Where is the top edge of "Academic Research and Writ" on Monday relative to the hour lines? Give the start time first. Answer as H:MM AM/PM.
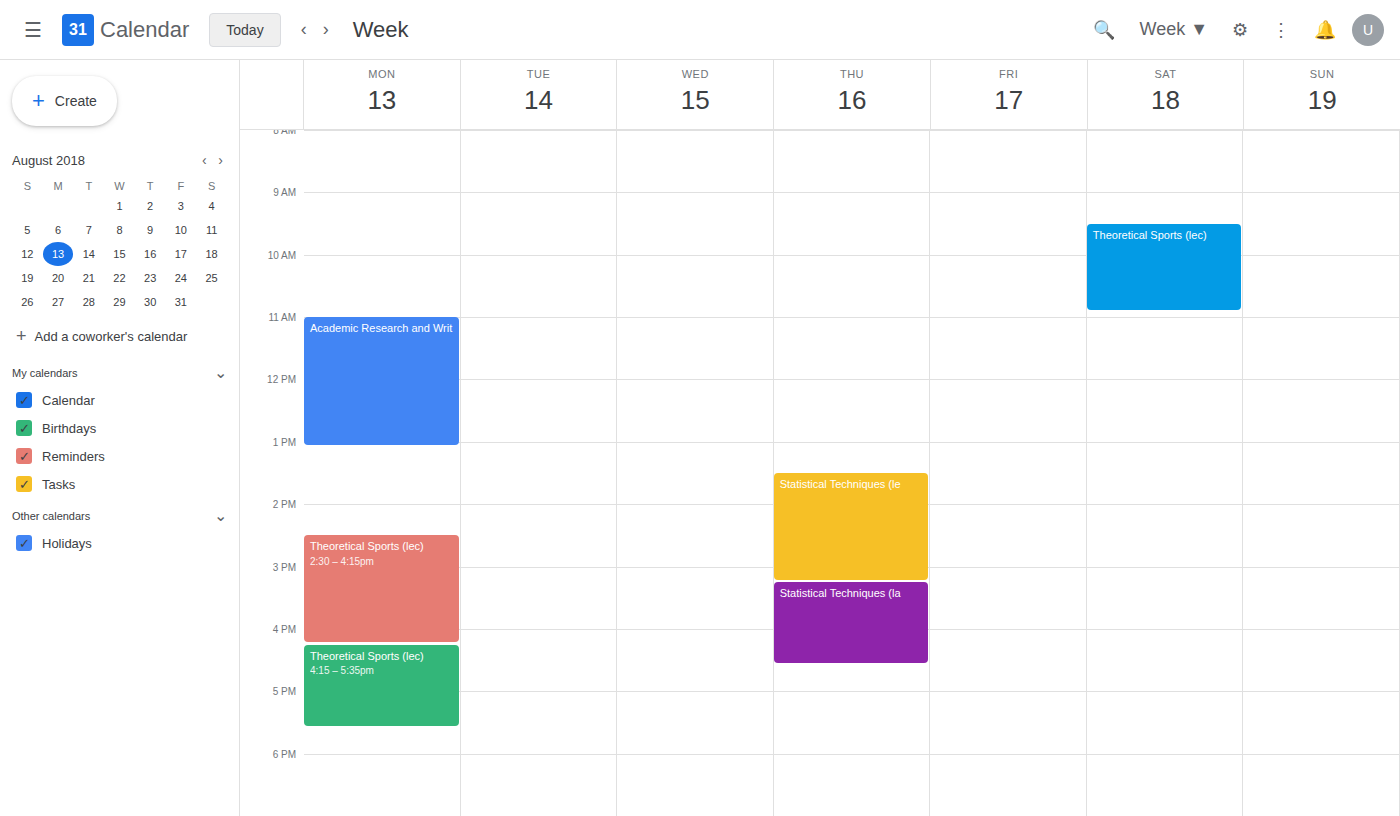
11:00 AM -- exactly on the 11 AM line.